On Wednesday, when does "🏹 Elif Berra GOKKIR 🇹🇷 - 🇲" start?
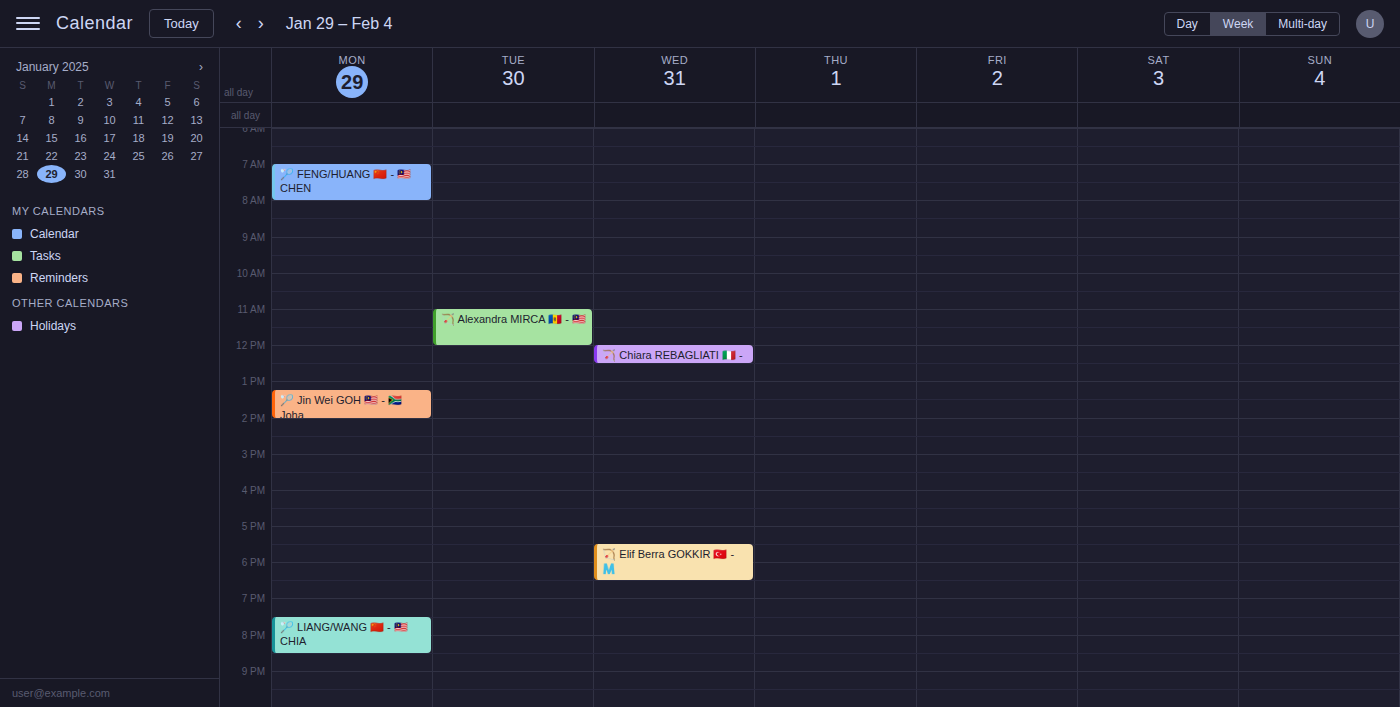
5:30 PM